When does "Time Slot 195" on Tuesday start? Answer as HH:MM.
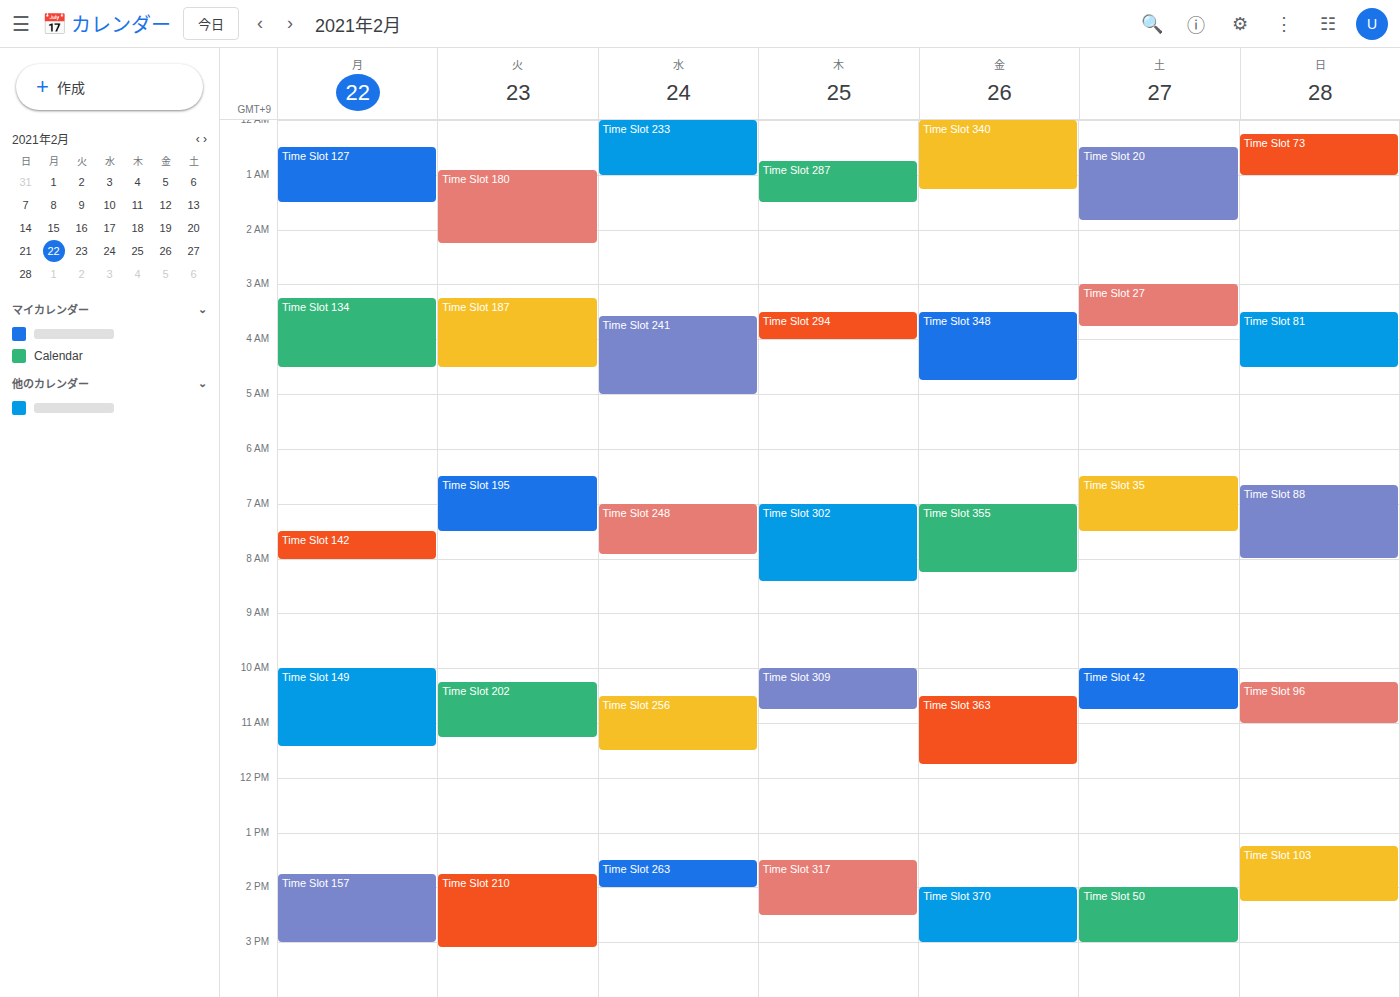
06:30